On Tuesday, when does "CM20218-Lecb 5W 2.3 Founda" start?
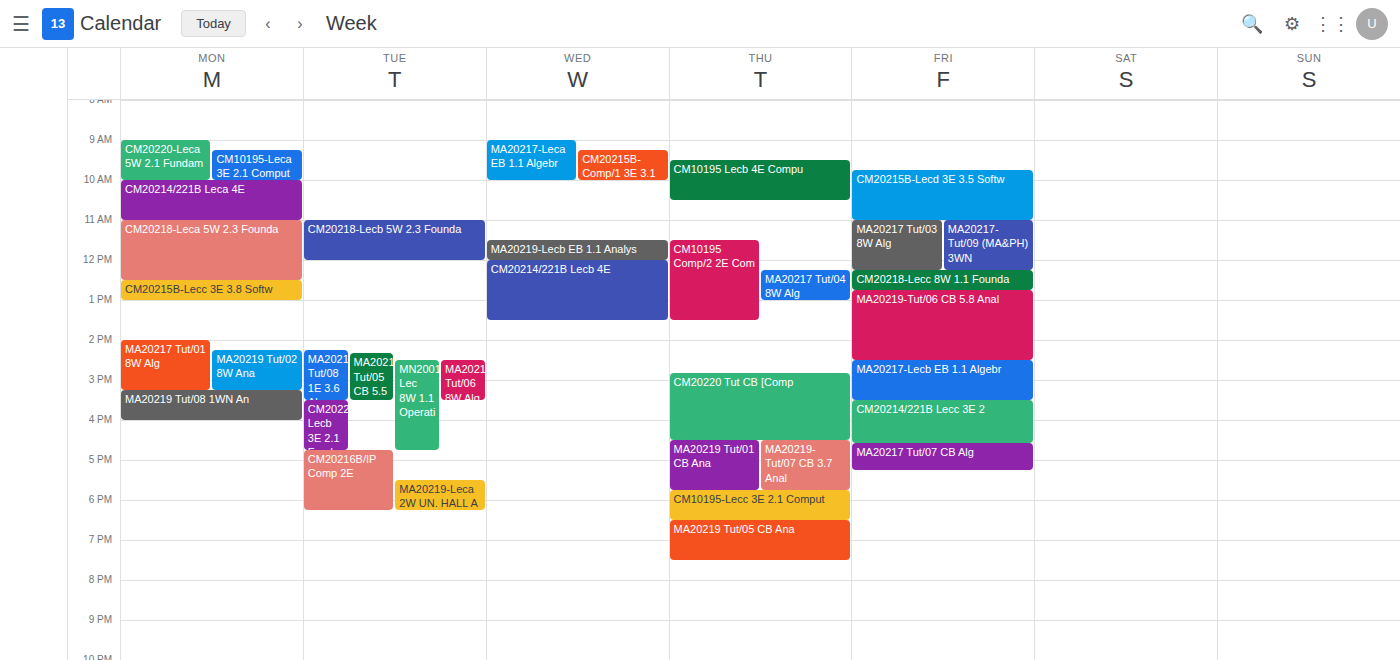
11:00 AM